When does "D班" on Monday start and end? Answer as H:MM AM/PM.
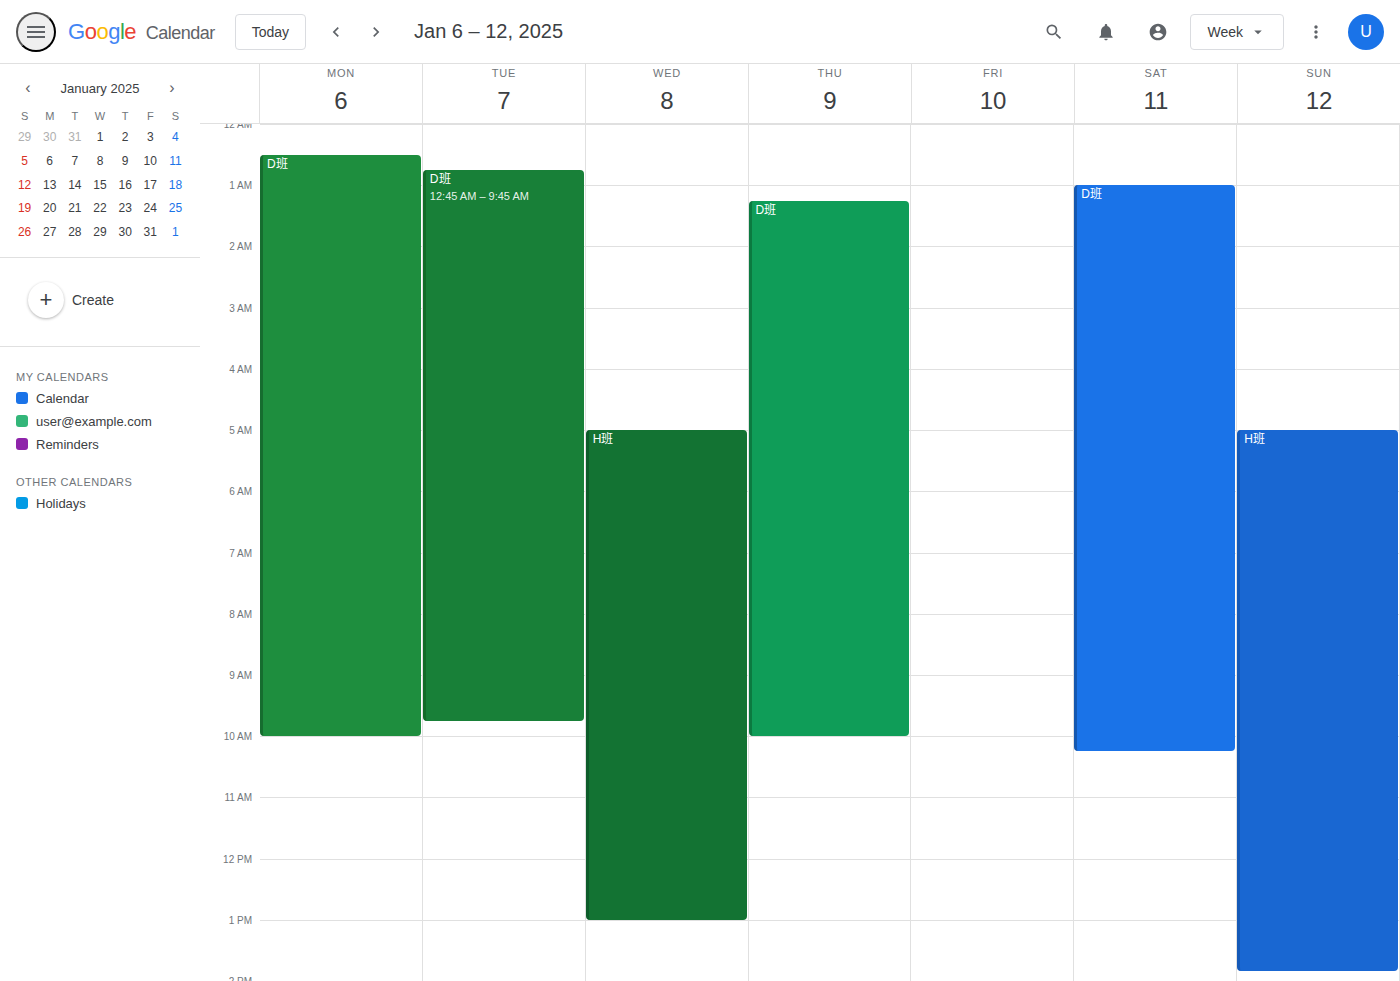
12:30 AM to 10:00 AM